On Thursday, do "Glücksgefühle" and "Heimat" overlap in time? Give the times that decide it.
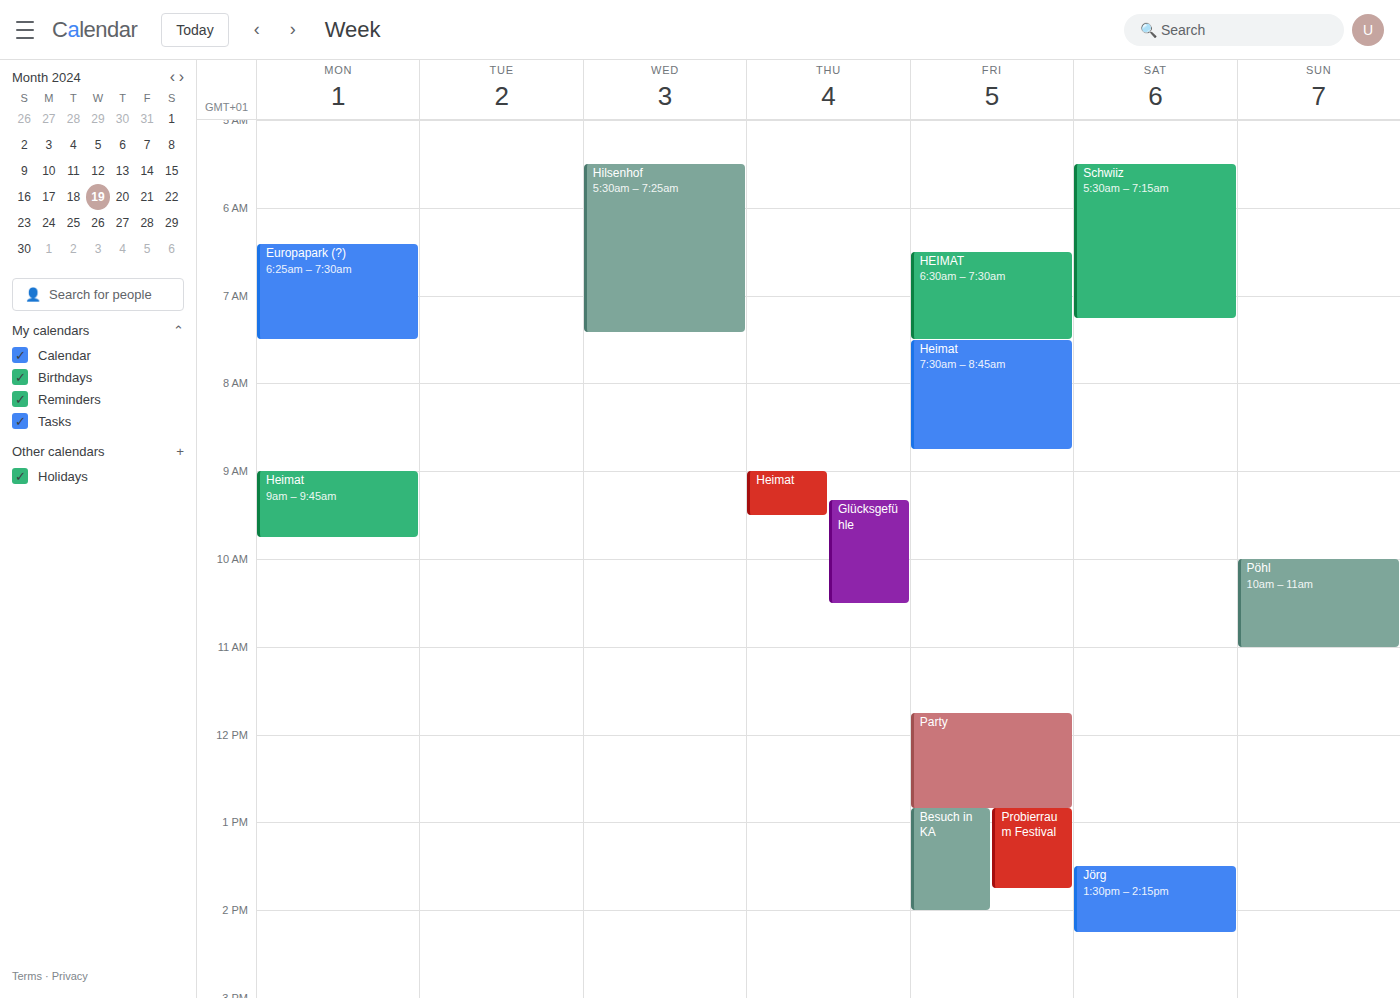
"Glücksgefühle" starts at 9:20 AM, before "Heimat" ends at 9:30 AM -- they overlap.